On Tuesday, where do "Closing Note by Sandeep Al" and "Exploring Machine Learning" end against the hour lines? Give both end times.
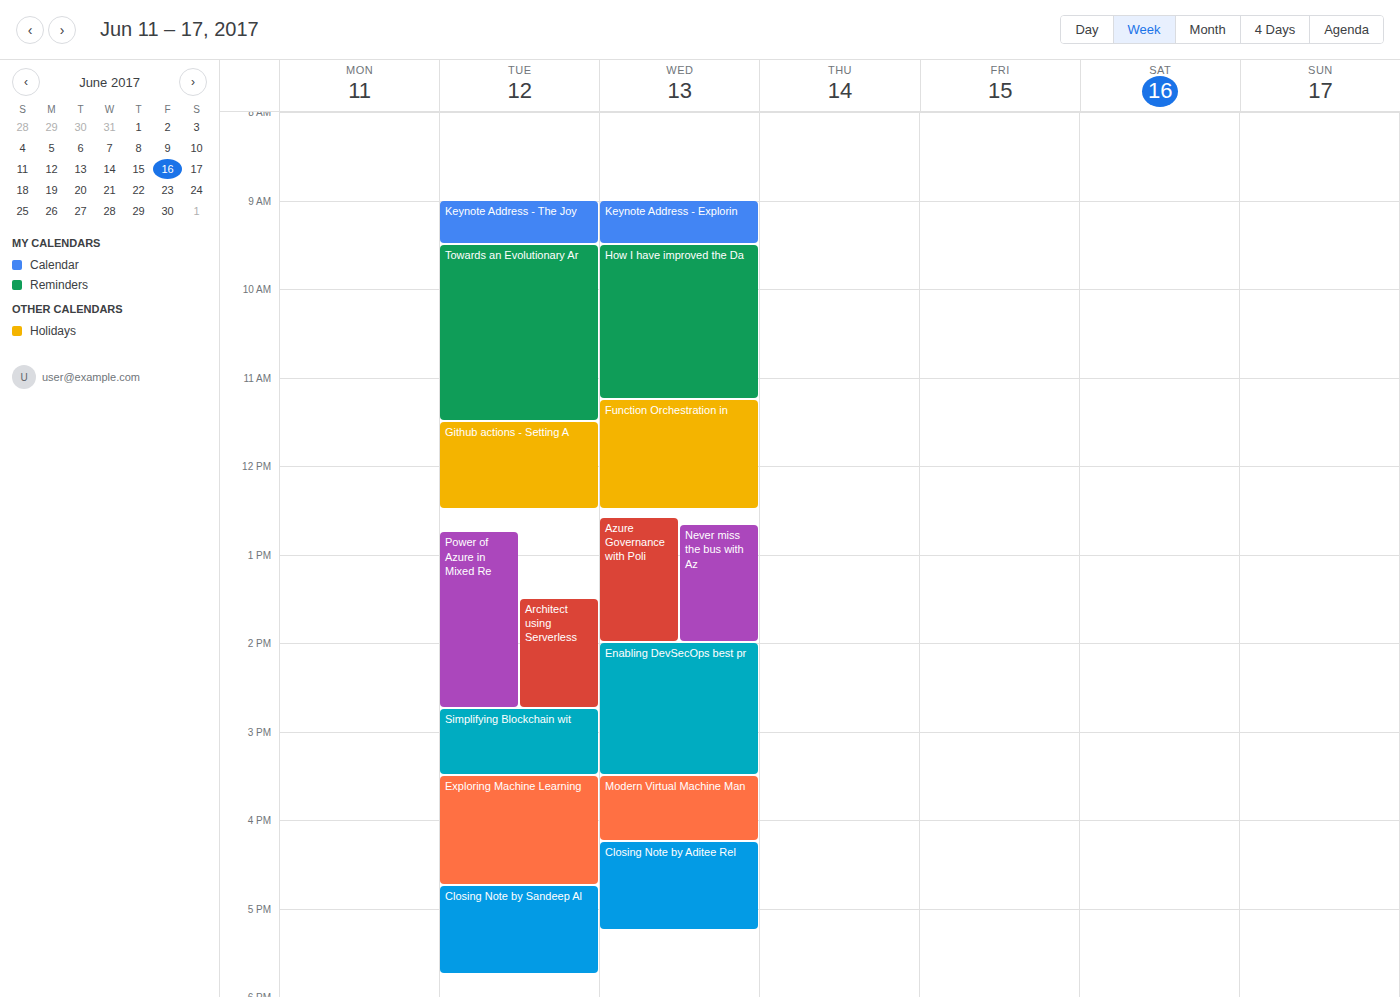
"Closing Note by Sandeep Al": 17:45, neither: three quarters of the way from the 17:00 line to the 18:00 line. "Exploring Machine Learning": 16:45, neither: three quarters of the way from the 16:00 line to the 17:00 line.